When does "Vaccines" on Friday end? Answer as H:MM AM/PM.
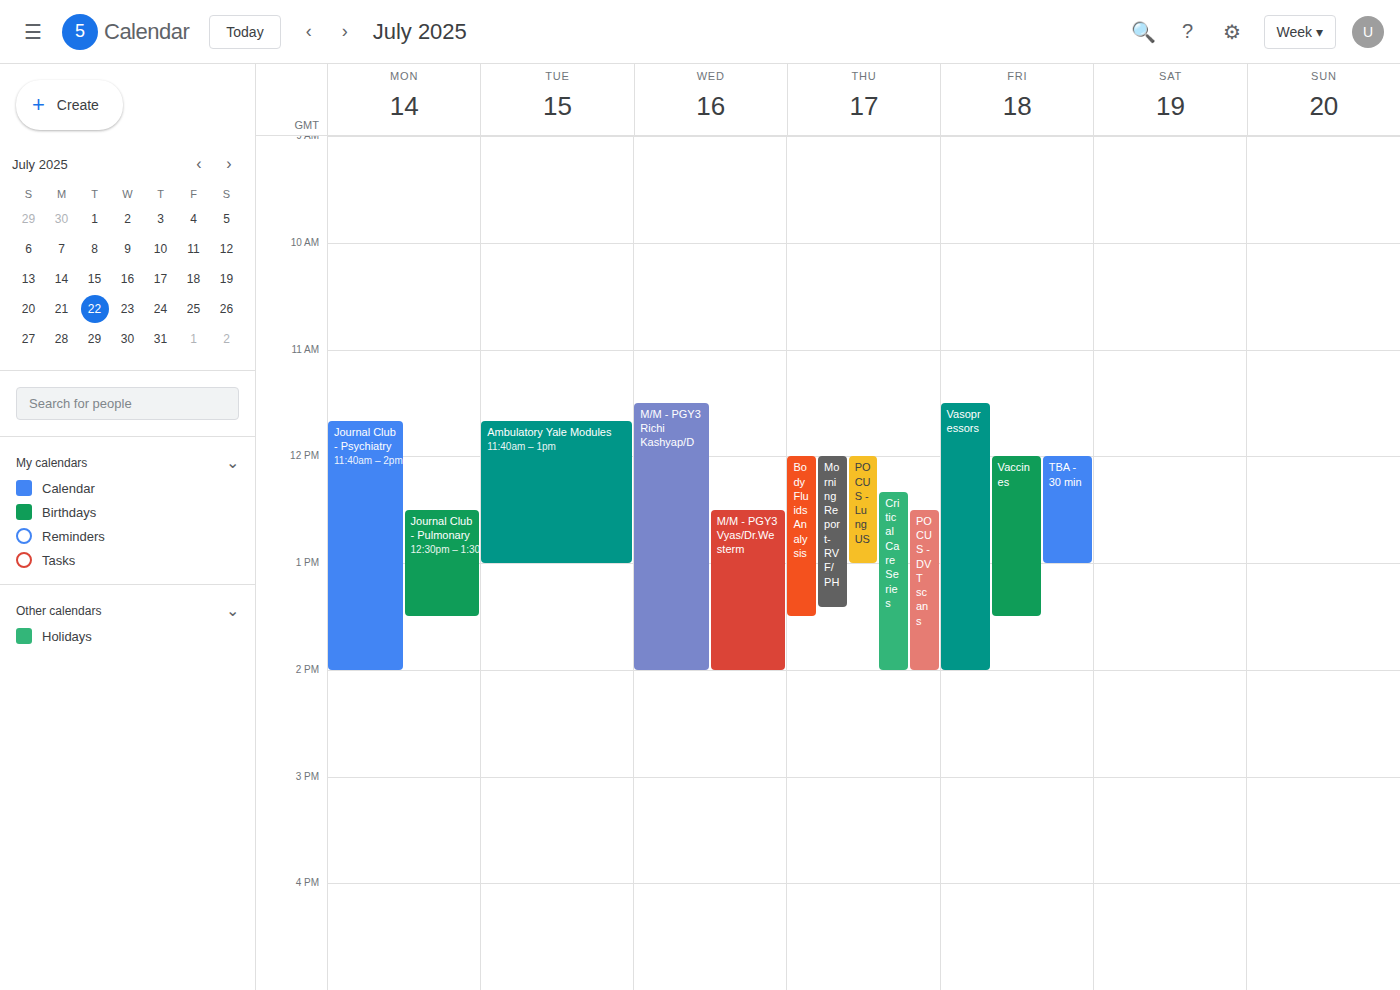
1:30 PM